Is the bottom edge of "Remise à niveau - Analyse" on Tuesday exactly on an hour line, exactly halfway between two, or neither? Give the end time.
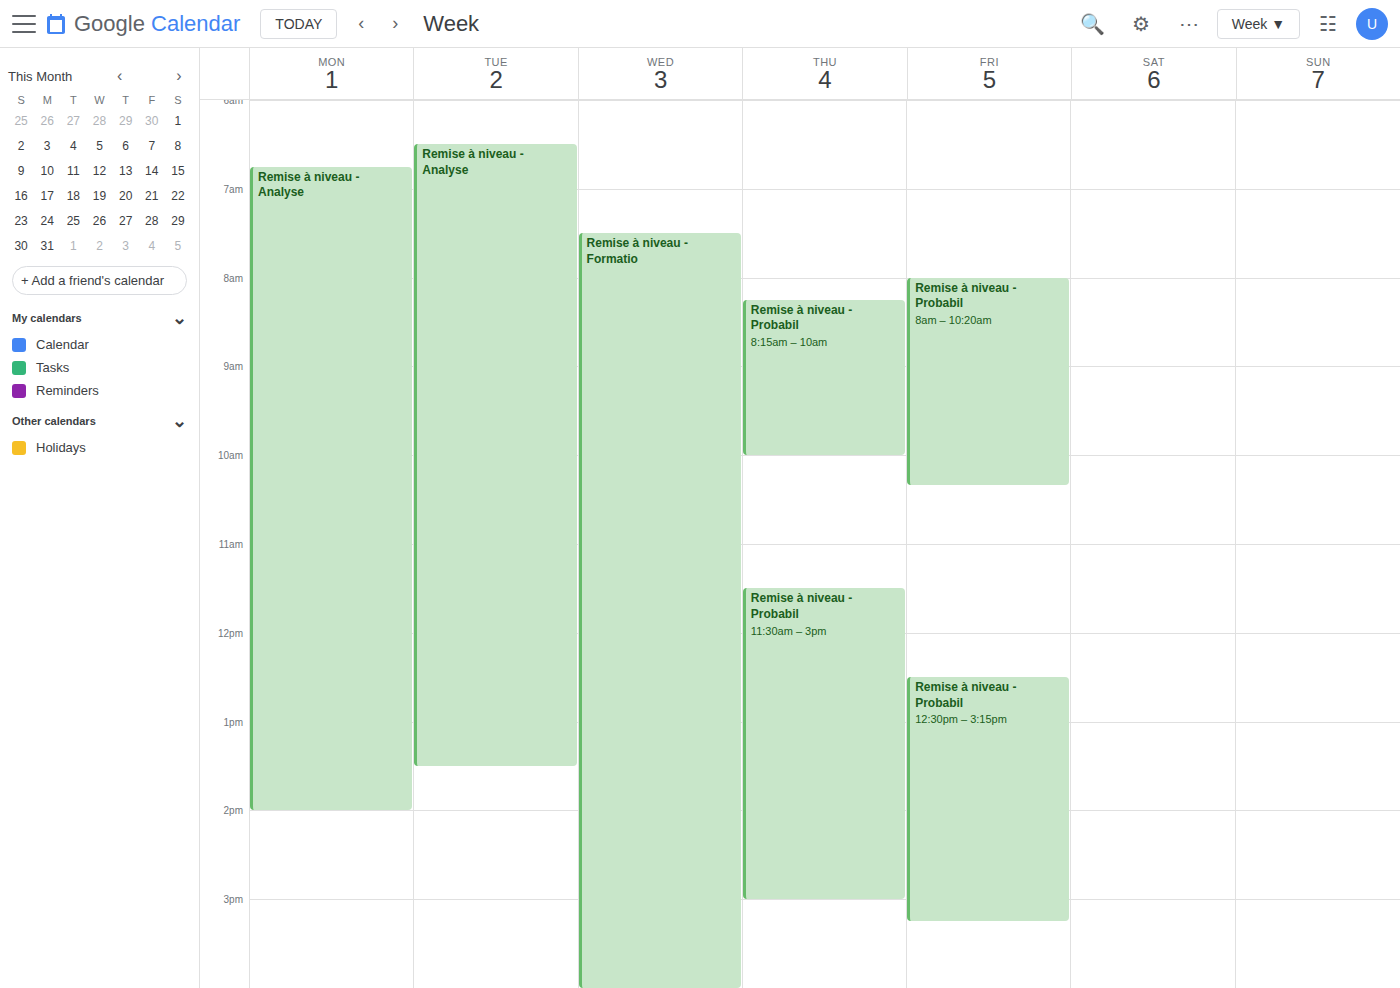
13:30 -- halfway between the 13:00 and 14:00 lines.